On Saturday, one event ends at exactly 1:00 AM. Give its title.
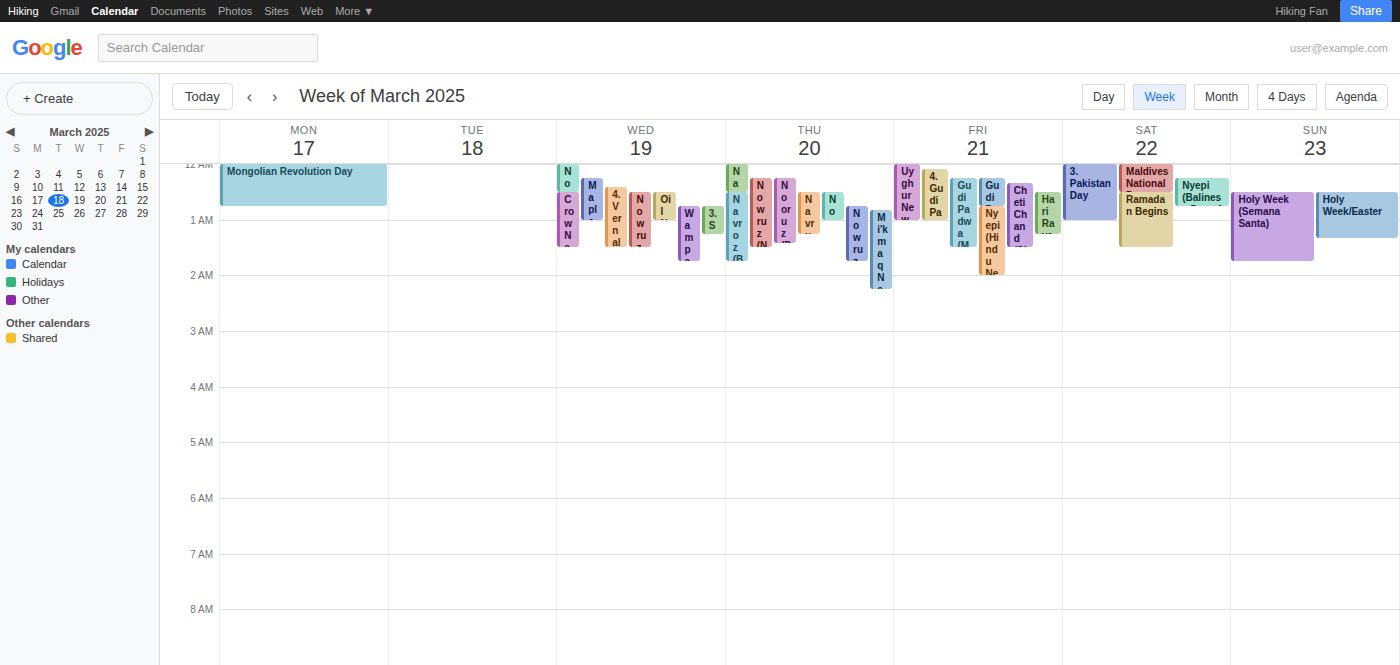
"3. Pakistan Day"